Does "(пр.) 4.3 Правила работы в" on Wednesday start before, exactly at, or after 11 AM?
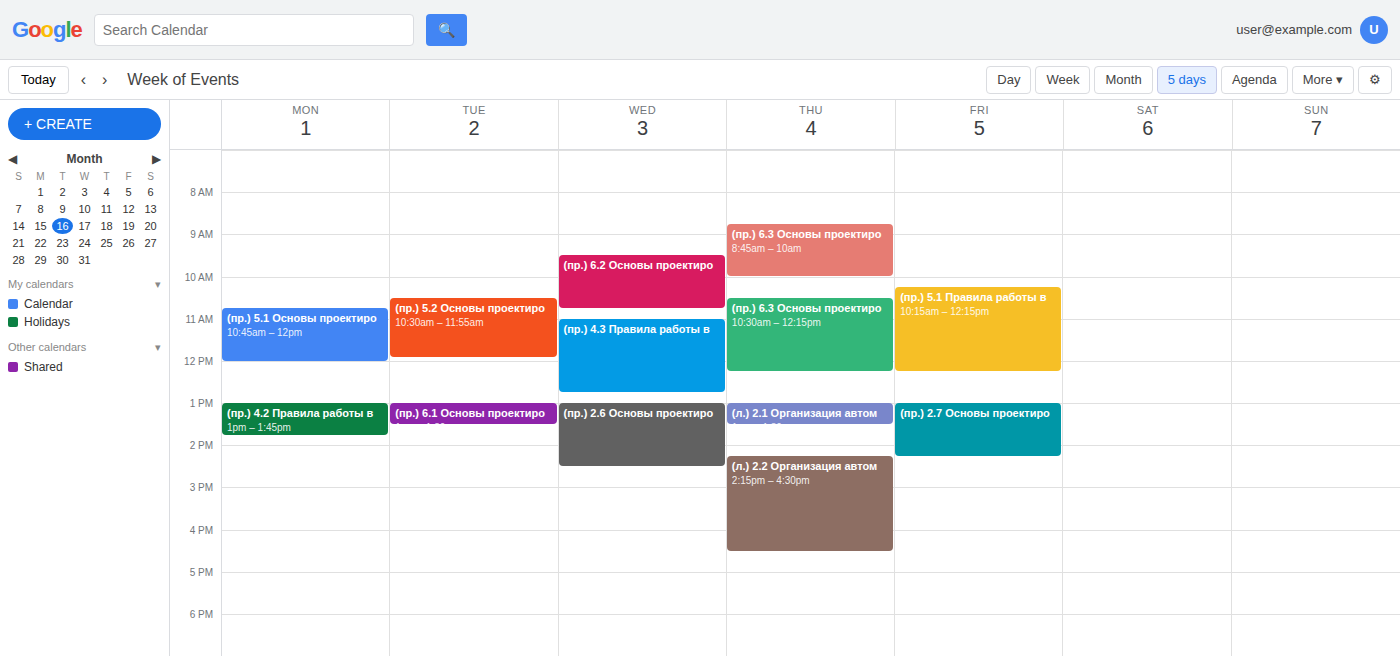
11:00 AM -- exactly at 11 AM, on the 11 AM line.